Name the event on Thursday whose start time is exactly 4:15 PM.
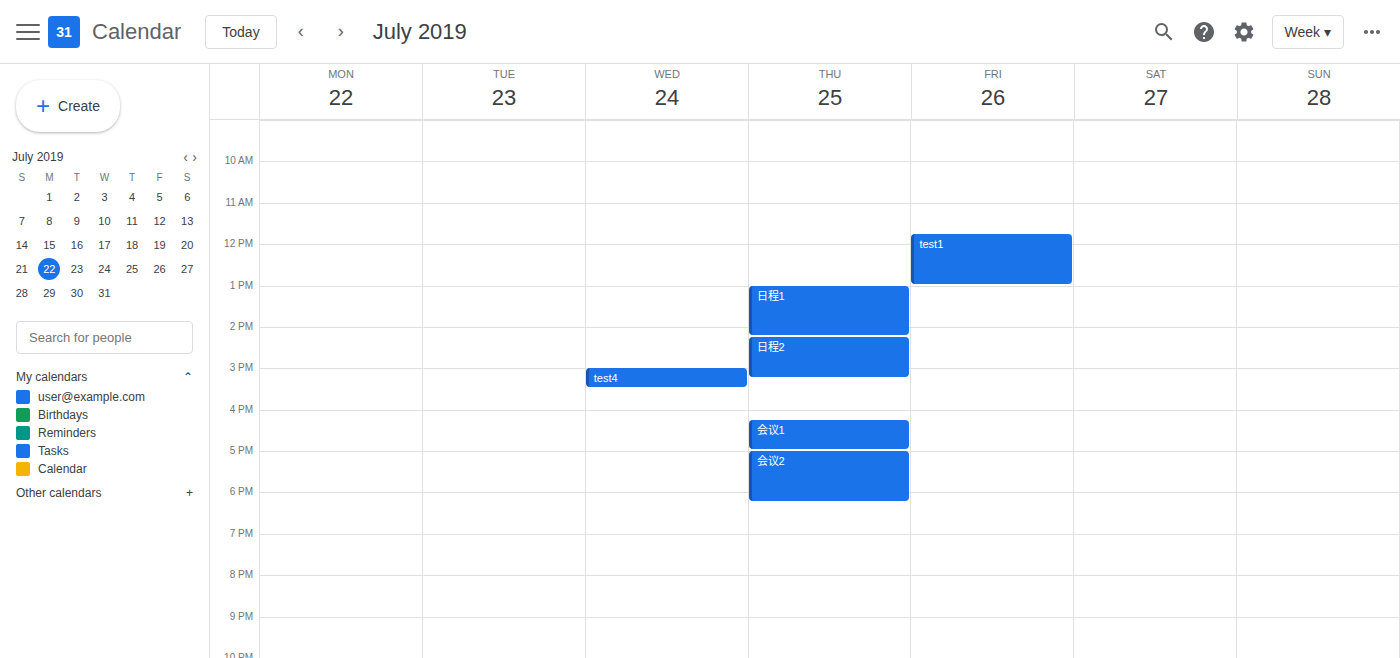
"会议1"